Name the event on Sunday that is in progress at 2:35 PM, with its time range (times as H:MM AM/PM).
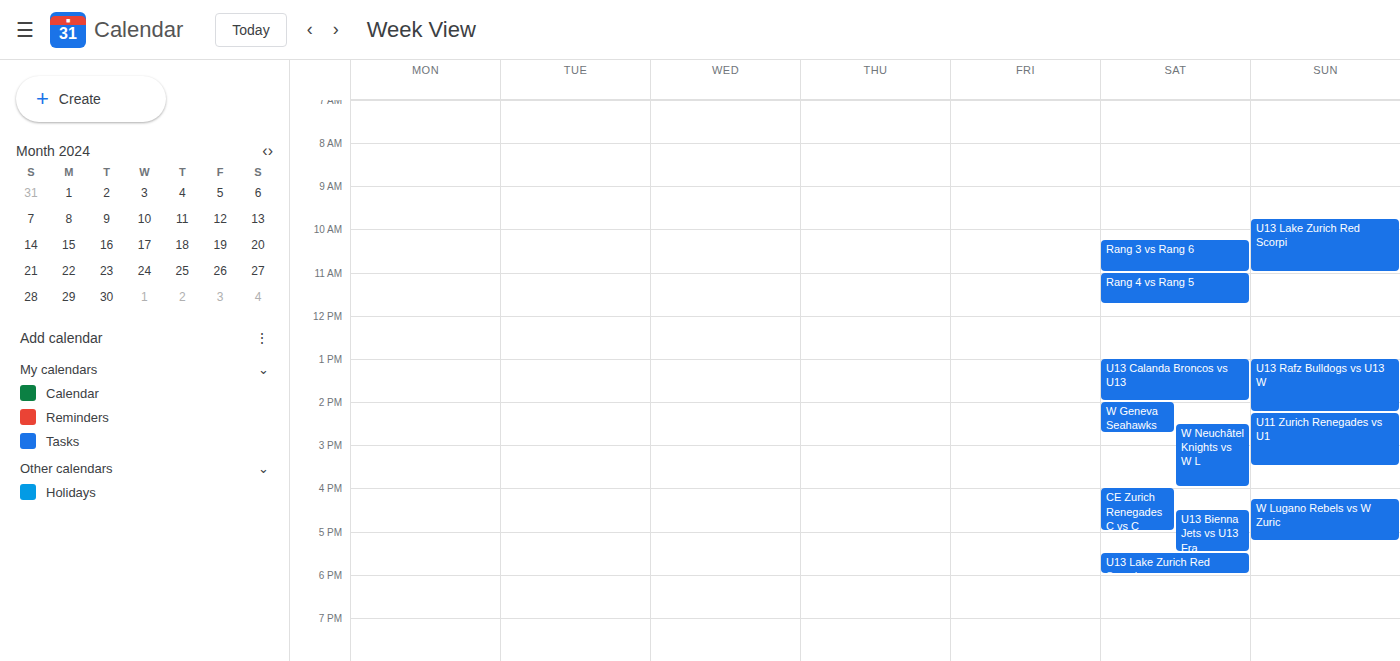
"U11 Zurich Renegades vs U1", 2:15 PM to 3:30 PM